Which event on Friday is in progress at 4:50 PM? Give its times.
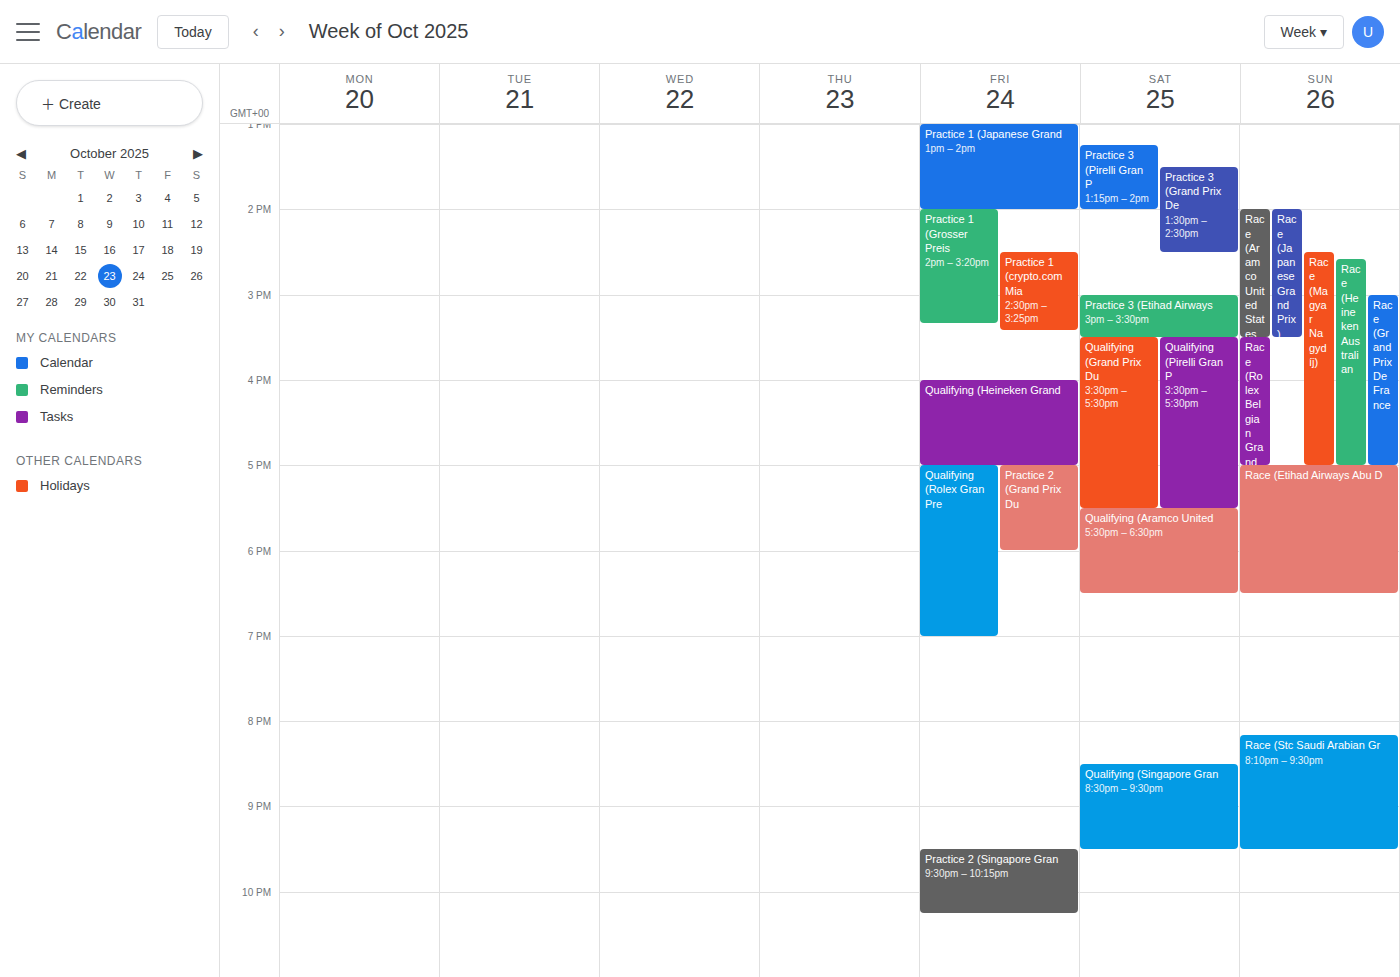
"Qualifying (Heineken Grand", 4:00 PM to 5:00 PM